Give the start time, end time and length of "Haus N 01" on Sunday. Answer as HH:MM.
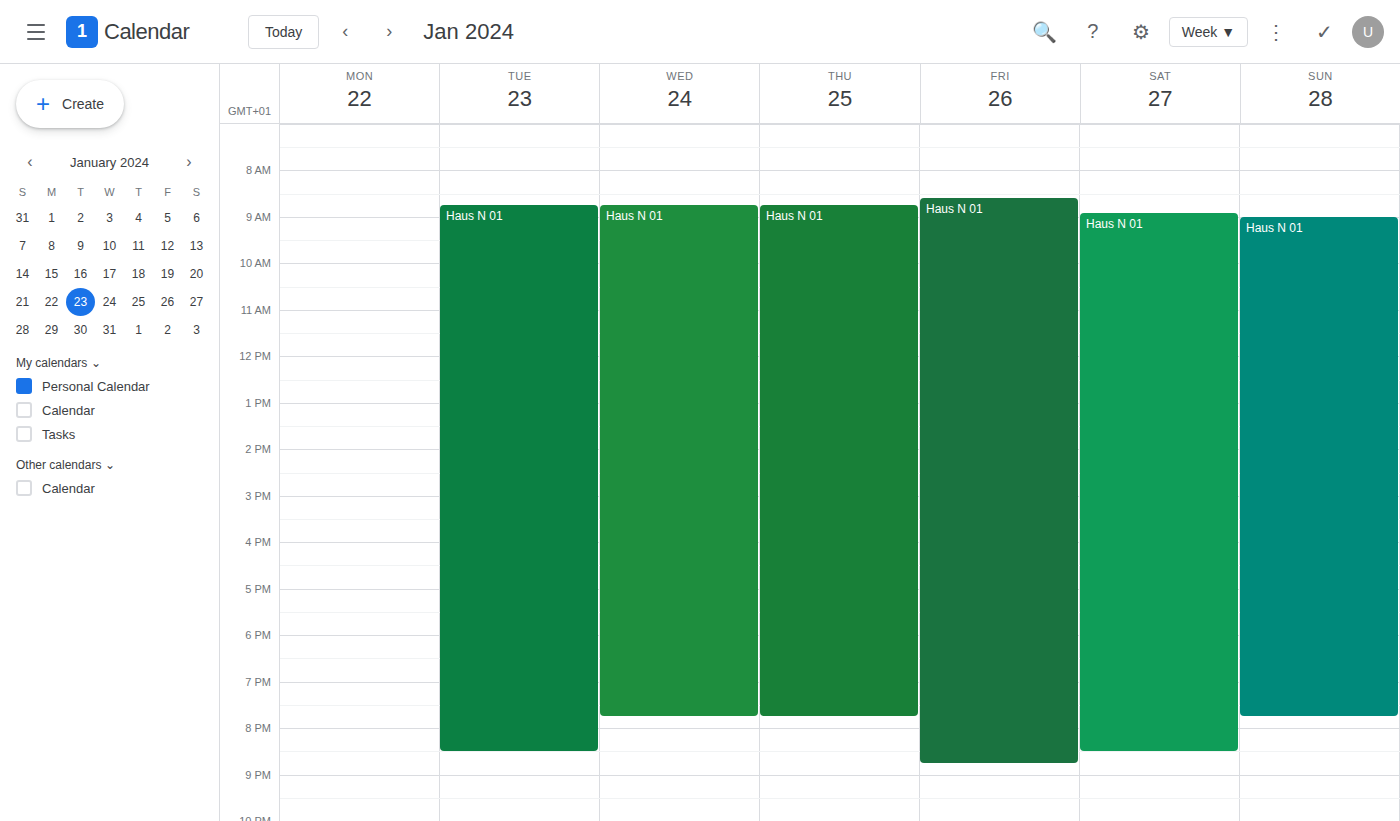
09:00 to 19:45, 10 hours 45 minutes